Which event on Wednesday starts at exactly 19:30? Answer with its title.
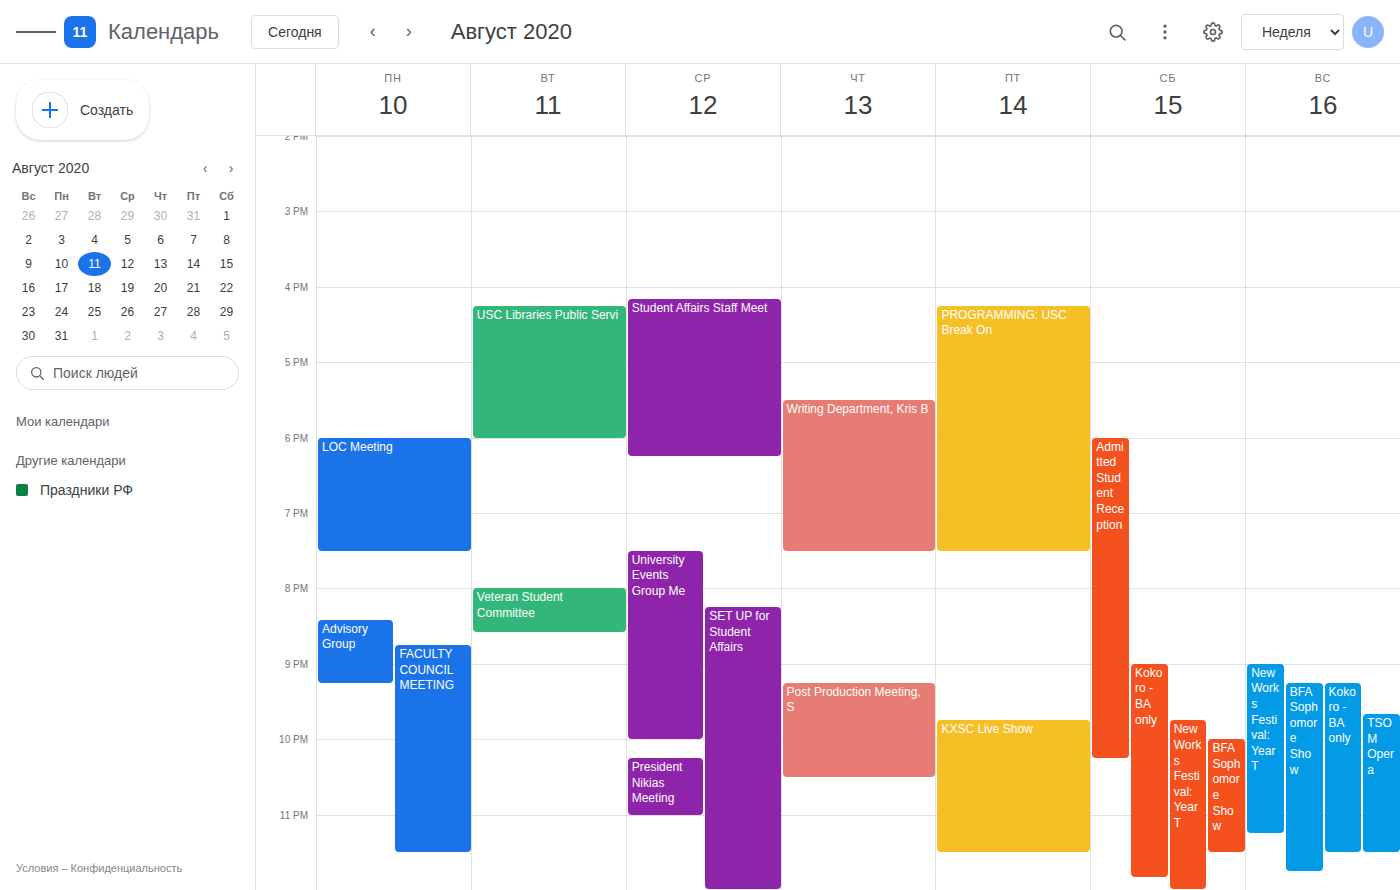
"University Events Group Me"